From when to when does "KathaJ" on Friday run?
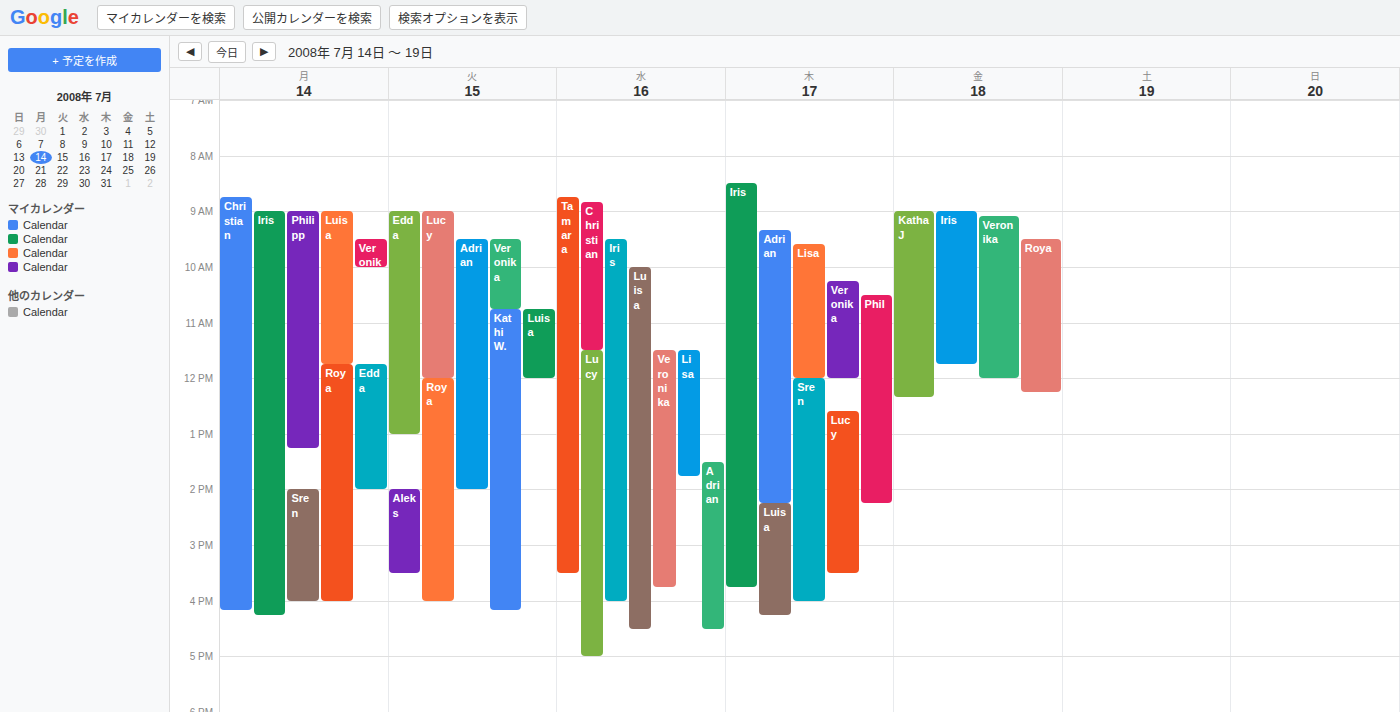
9:00 AM to 12:20 PM